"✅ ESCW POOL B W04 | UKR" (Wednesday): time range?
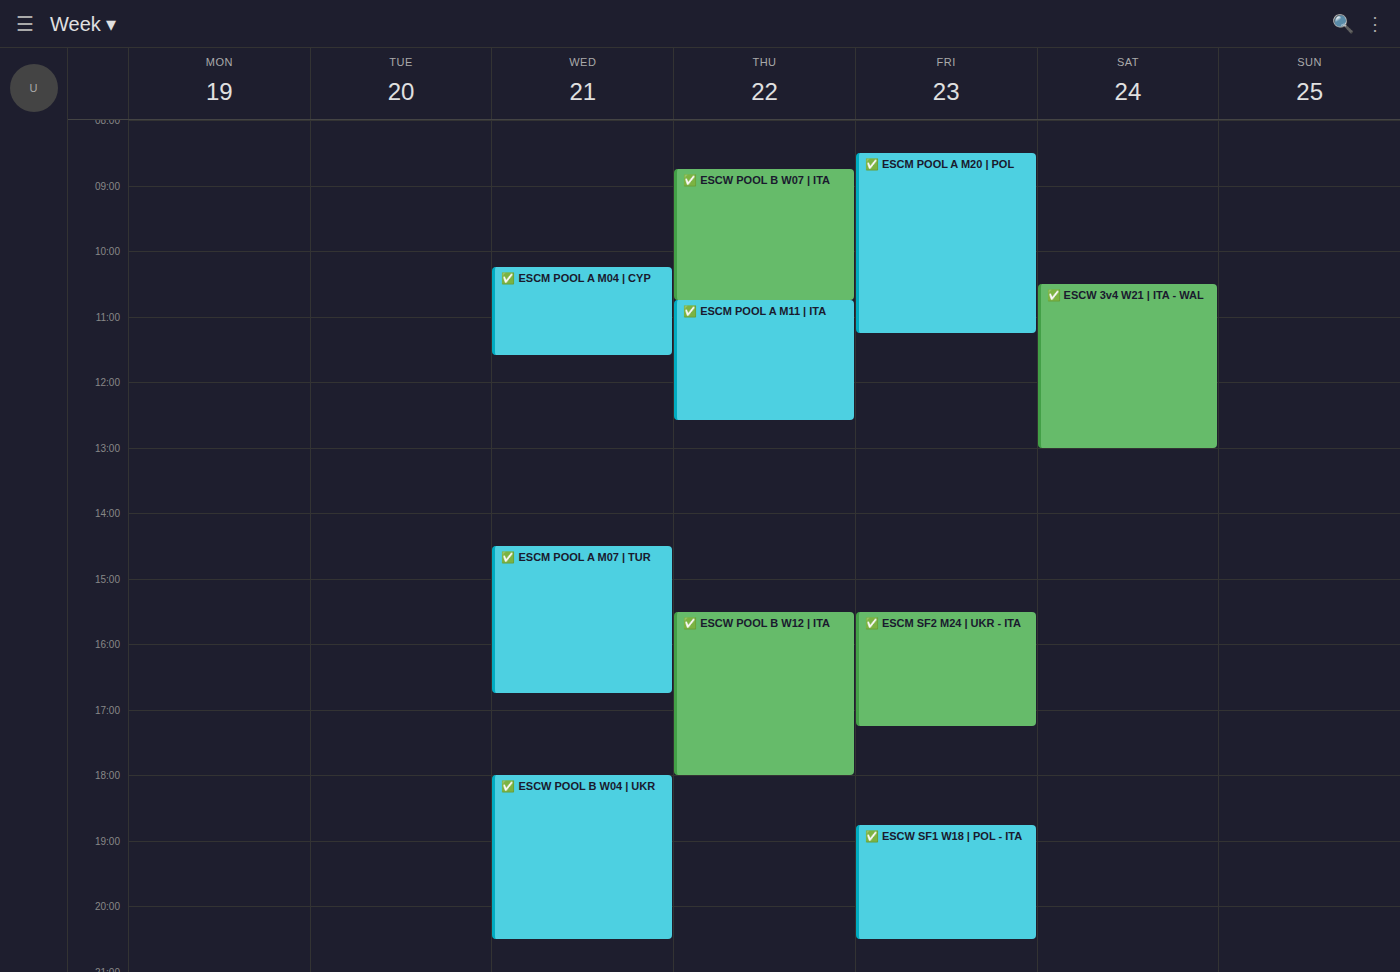
6:00 PM to 8:30 PM